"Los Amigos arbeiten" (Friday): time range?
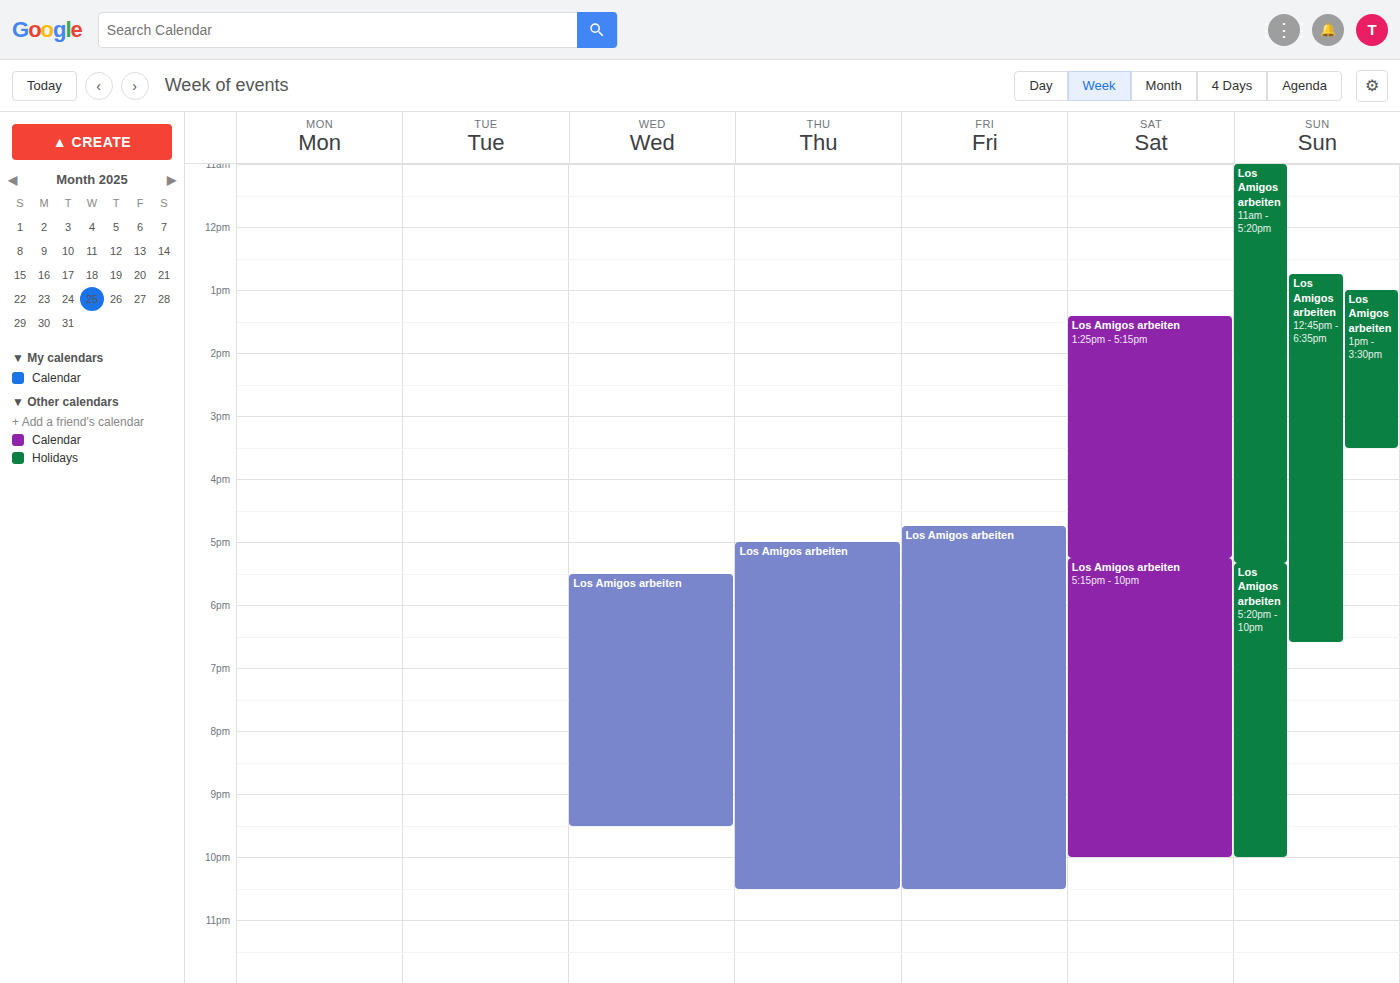
4:45 PM to 10:30 PM